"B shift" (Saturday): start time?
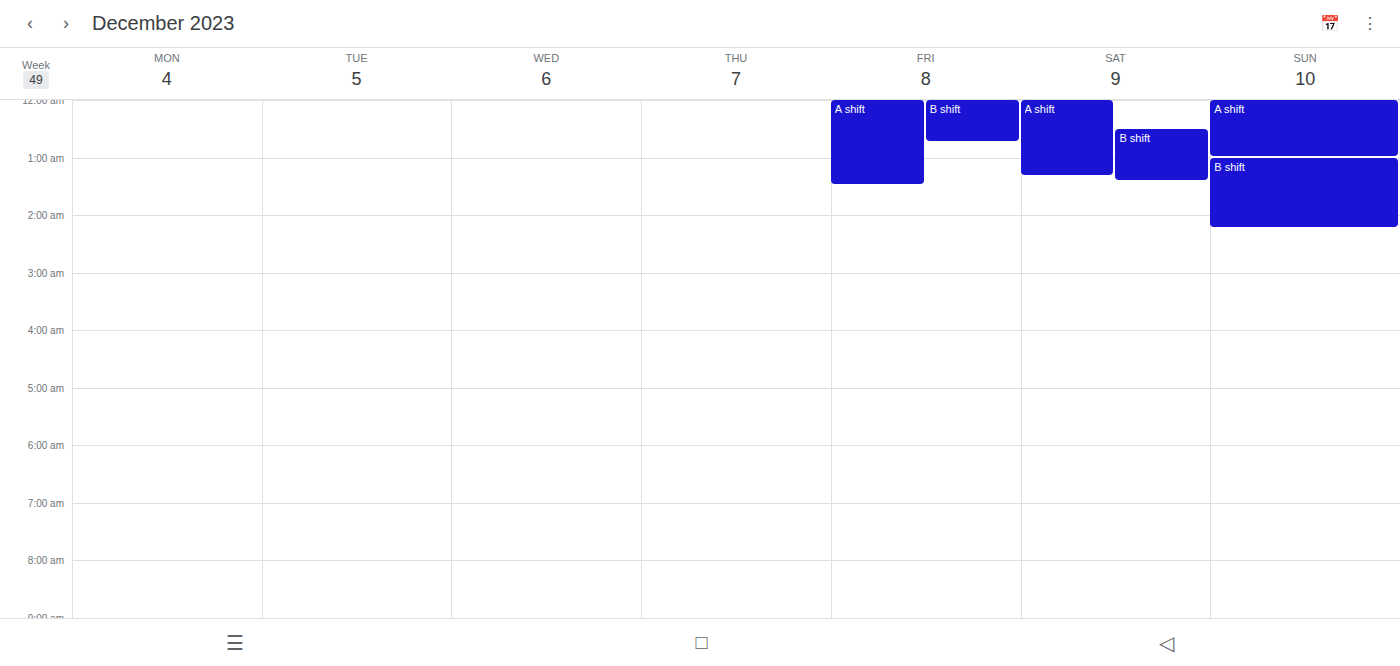
12:30 AM